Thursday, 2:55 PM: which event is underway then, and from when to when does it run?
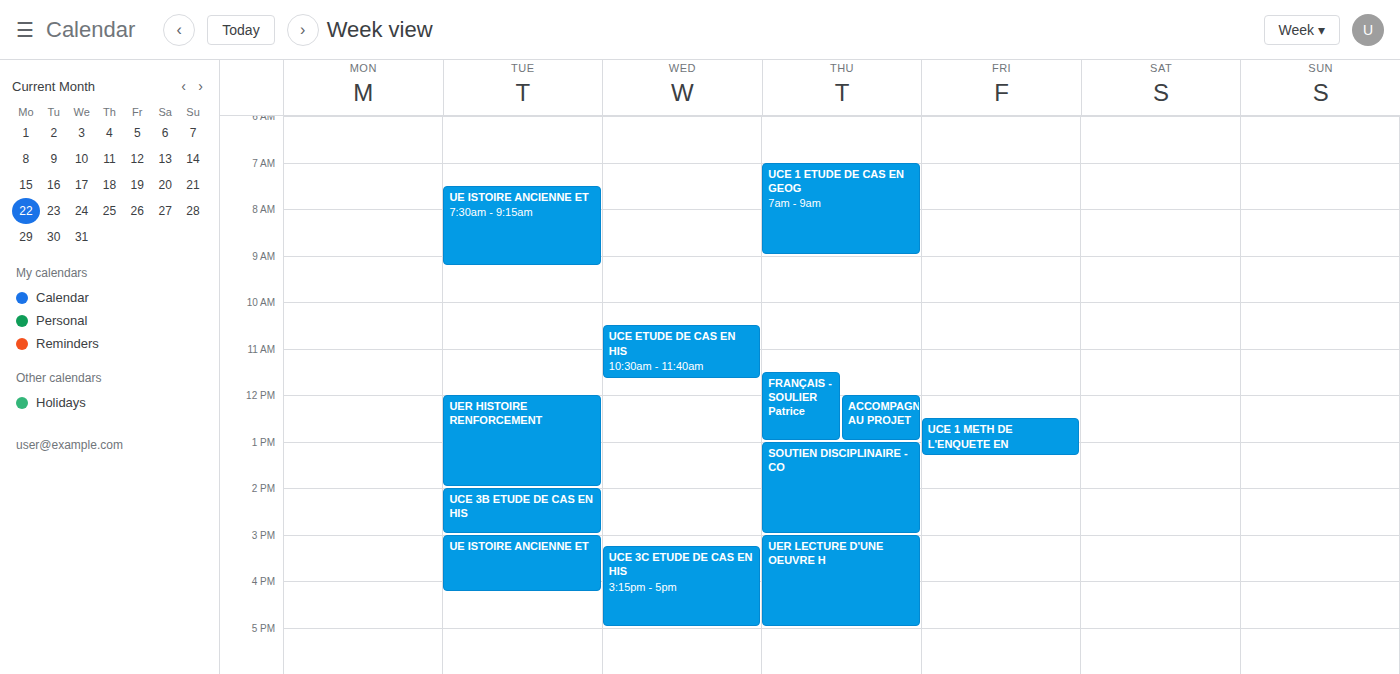
"SOUTIEN DISCIPLINAIRE - CO", 1:00 PM to 3:00 PM